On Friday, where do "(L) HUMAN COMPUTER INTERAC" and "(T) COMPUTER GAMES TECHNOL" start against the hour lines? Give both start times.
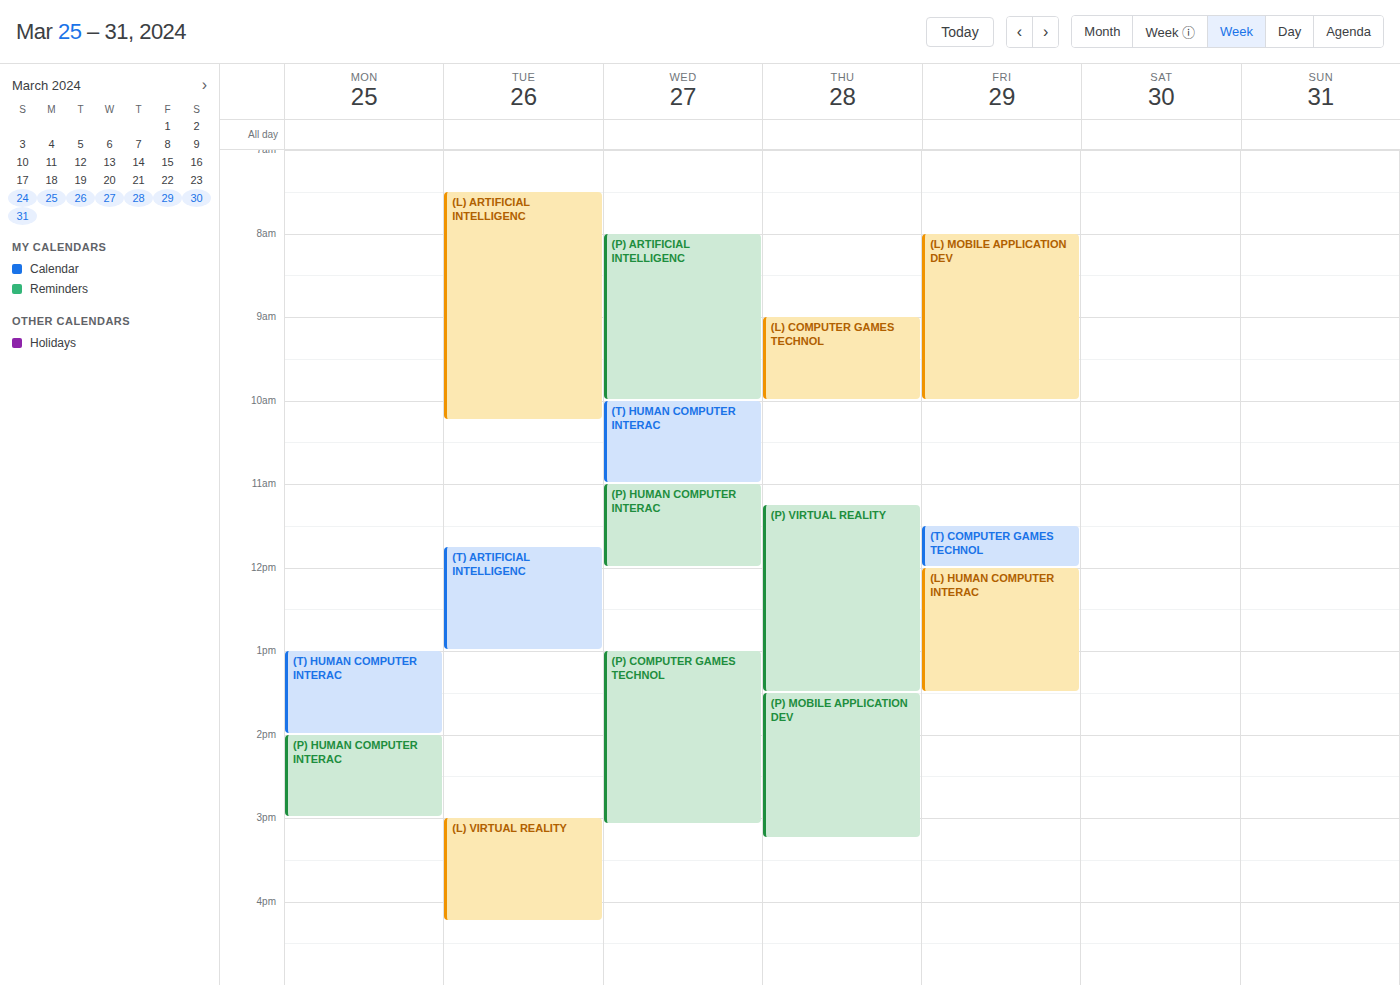
"(L) HUMAN COMPUTER INTERAC": 12:00, exactly on the 12:00 line. "(T) COMPUTER GAMES TECHNOL": 11:30, halfway between the 11:00 and 12:00 lines.